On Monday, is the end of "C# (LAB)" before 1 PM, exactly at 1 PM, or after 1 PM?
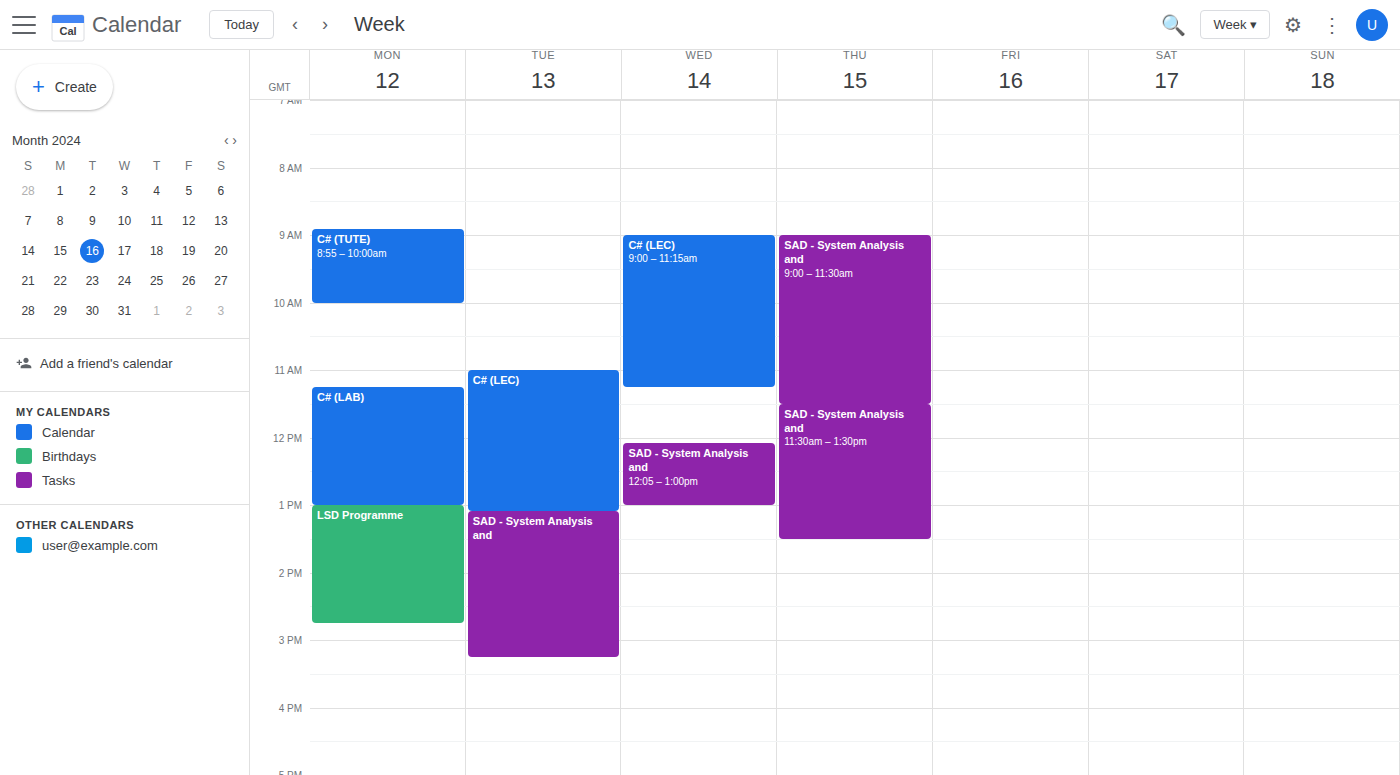
1:00 PM -- exactly at 1 PM, on the 1 PM line.